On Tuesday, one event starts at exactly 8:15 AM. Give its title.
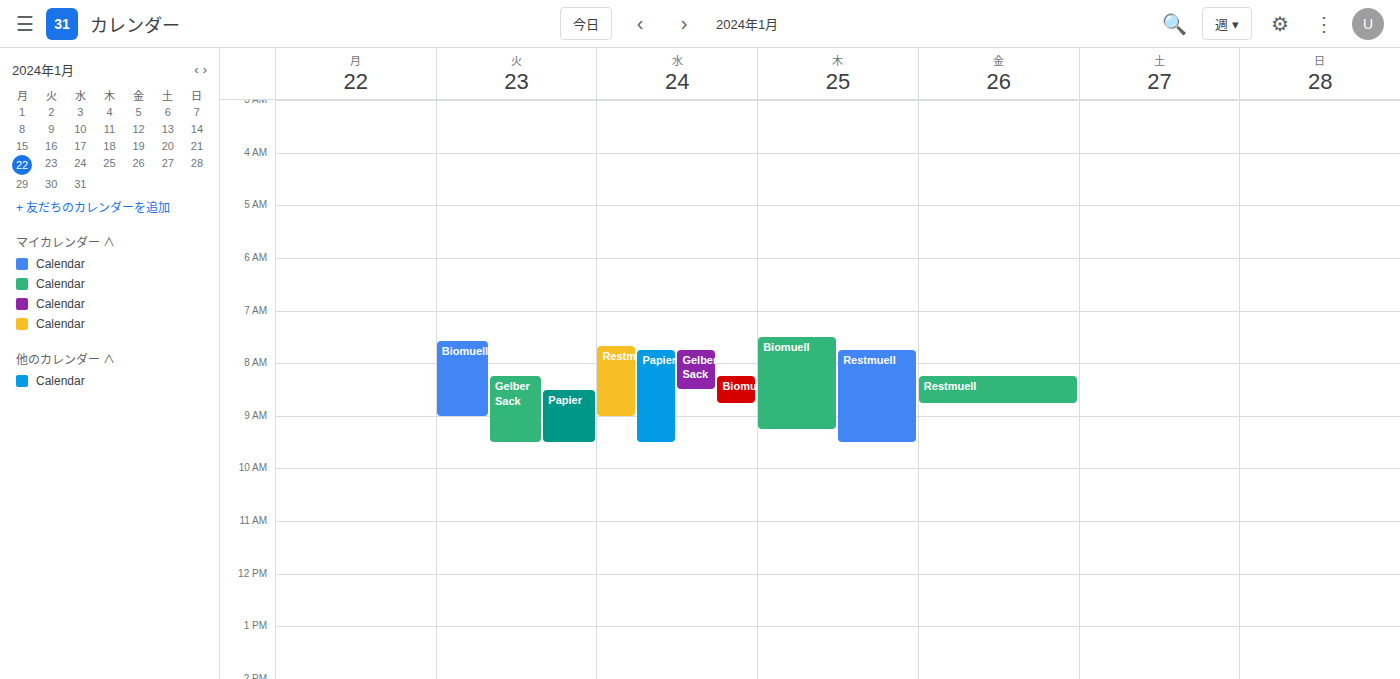
"Gelber Sack"